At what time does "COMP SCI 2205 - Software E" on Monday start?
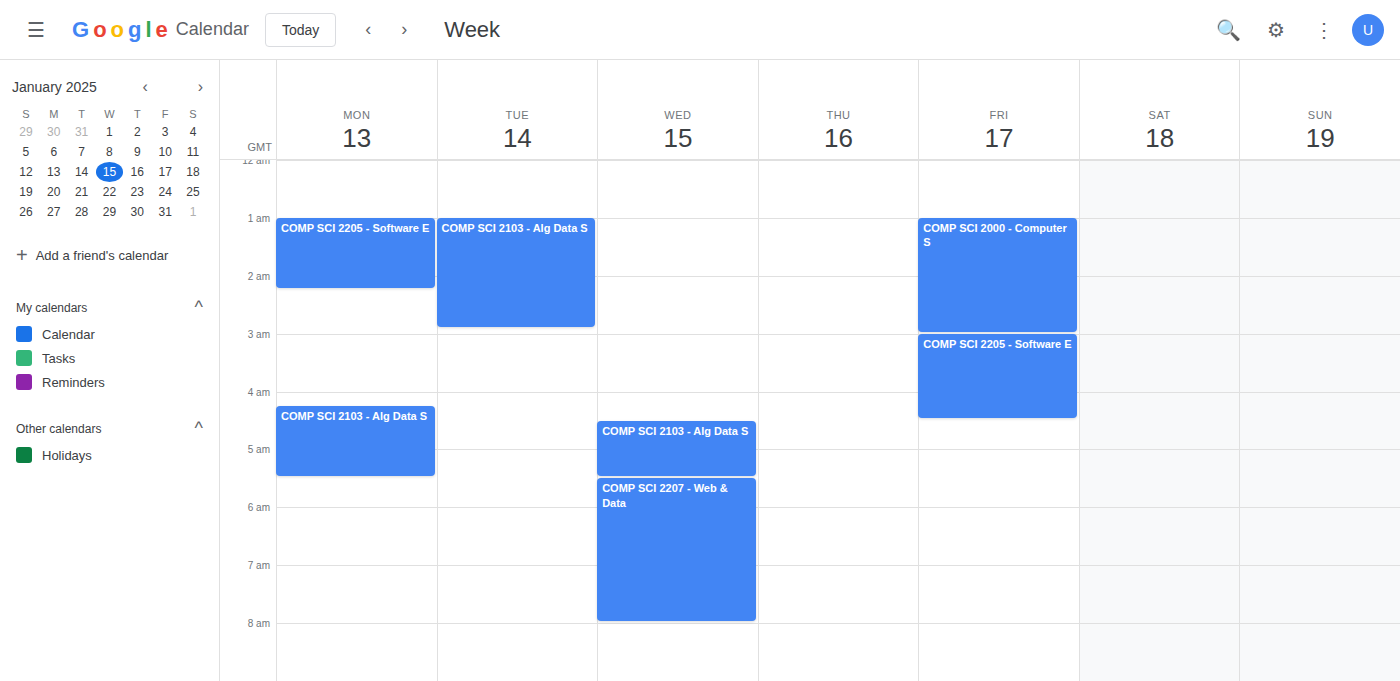
1:00 AM